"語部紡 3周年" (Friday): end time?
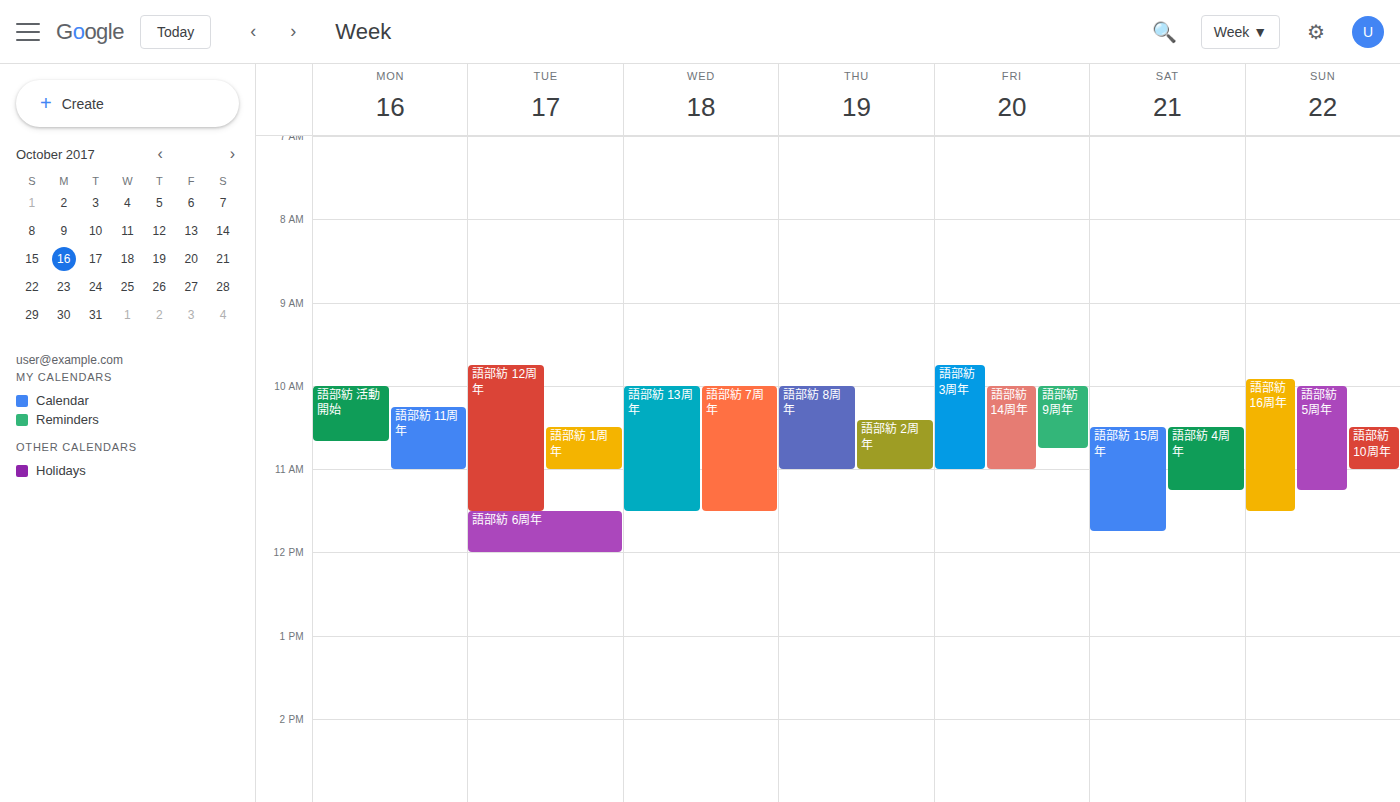
11:00 AM